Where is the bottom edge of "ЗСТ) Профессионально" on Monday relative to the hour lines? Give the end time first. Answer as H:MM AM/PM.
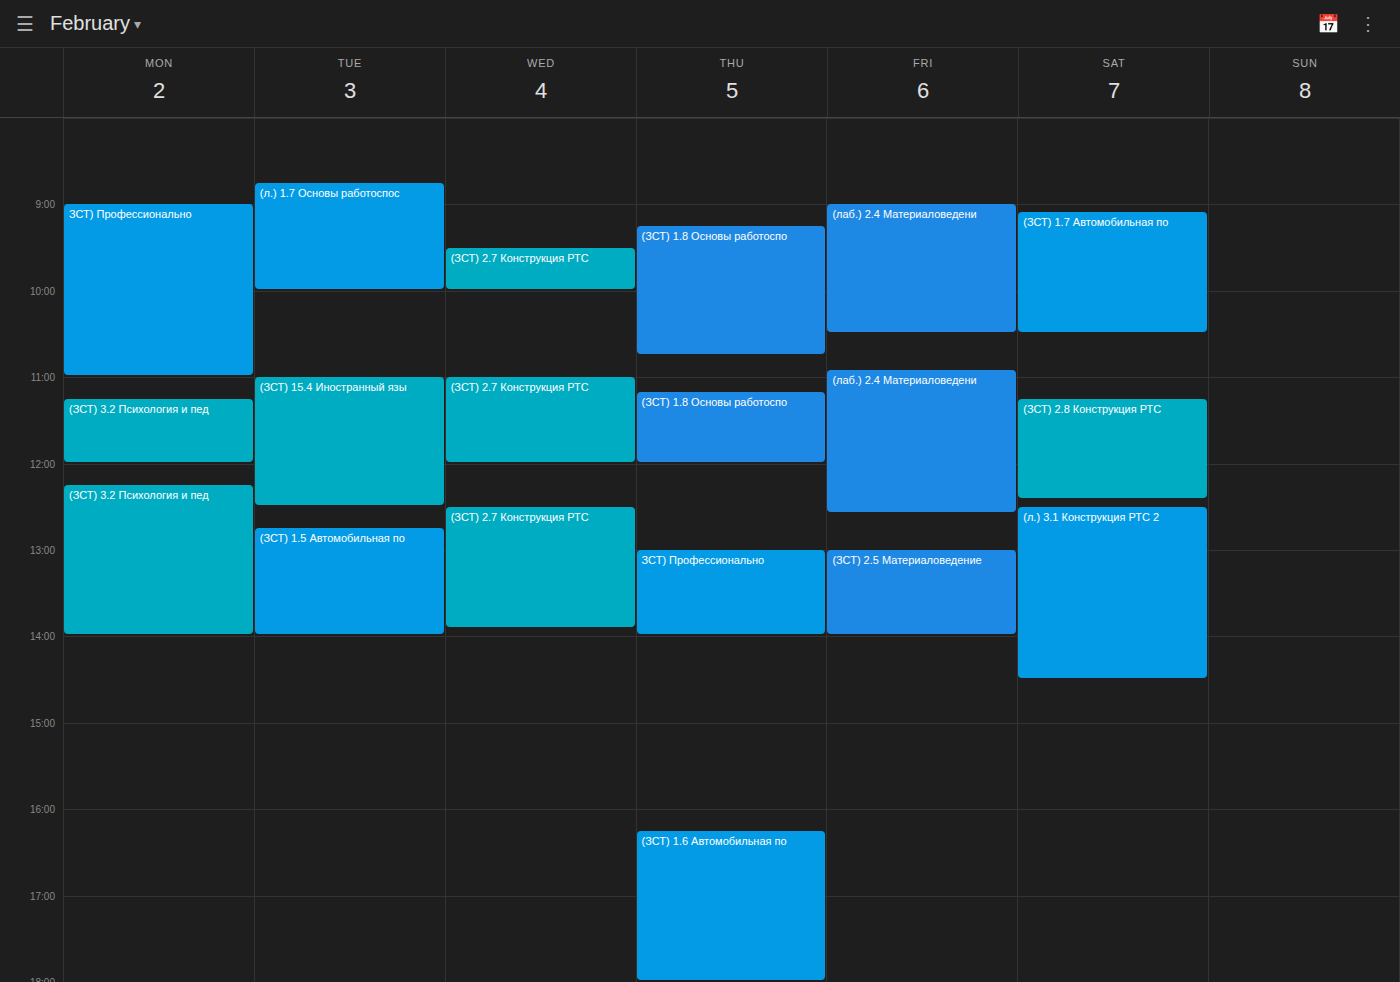
11:00 AM -- exactly on the 11 AM line.